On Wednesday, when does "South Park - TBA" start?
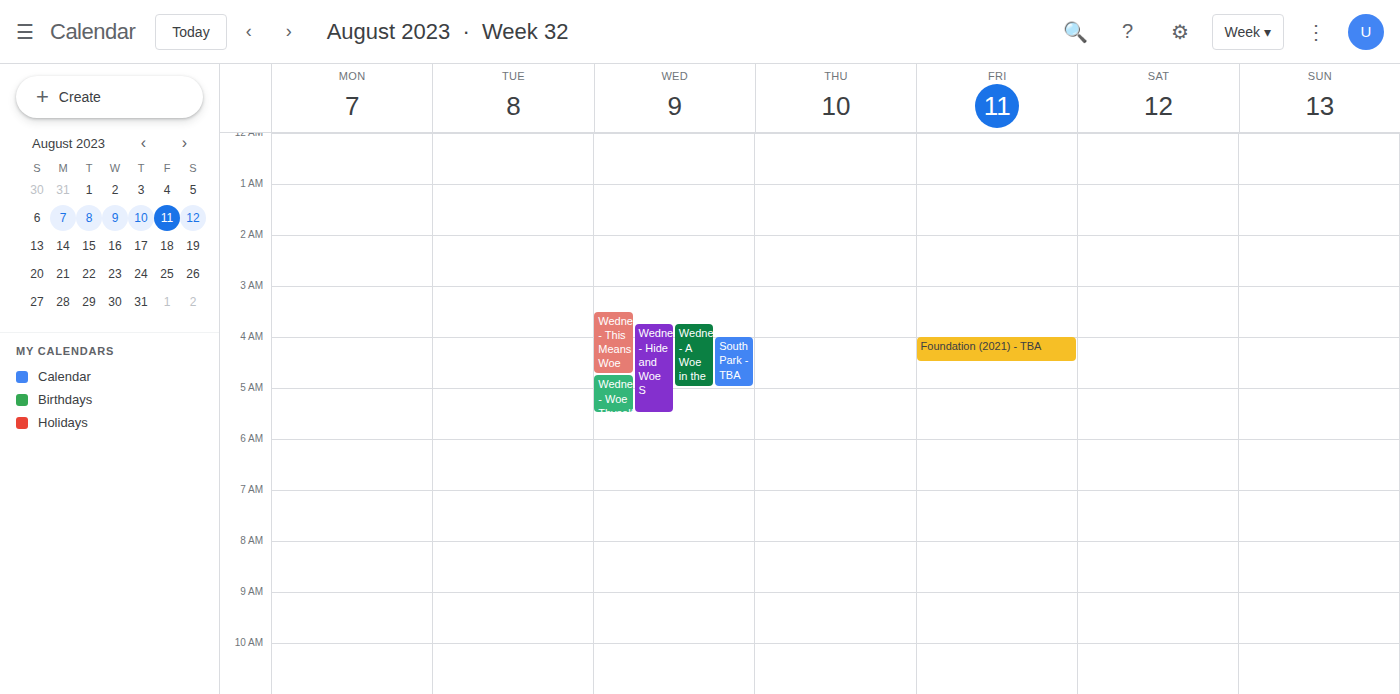
4:00 AM